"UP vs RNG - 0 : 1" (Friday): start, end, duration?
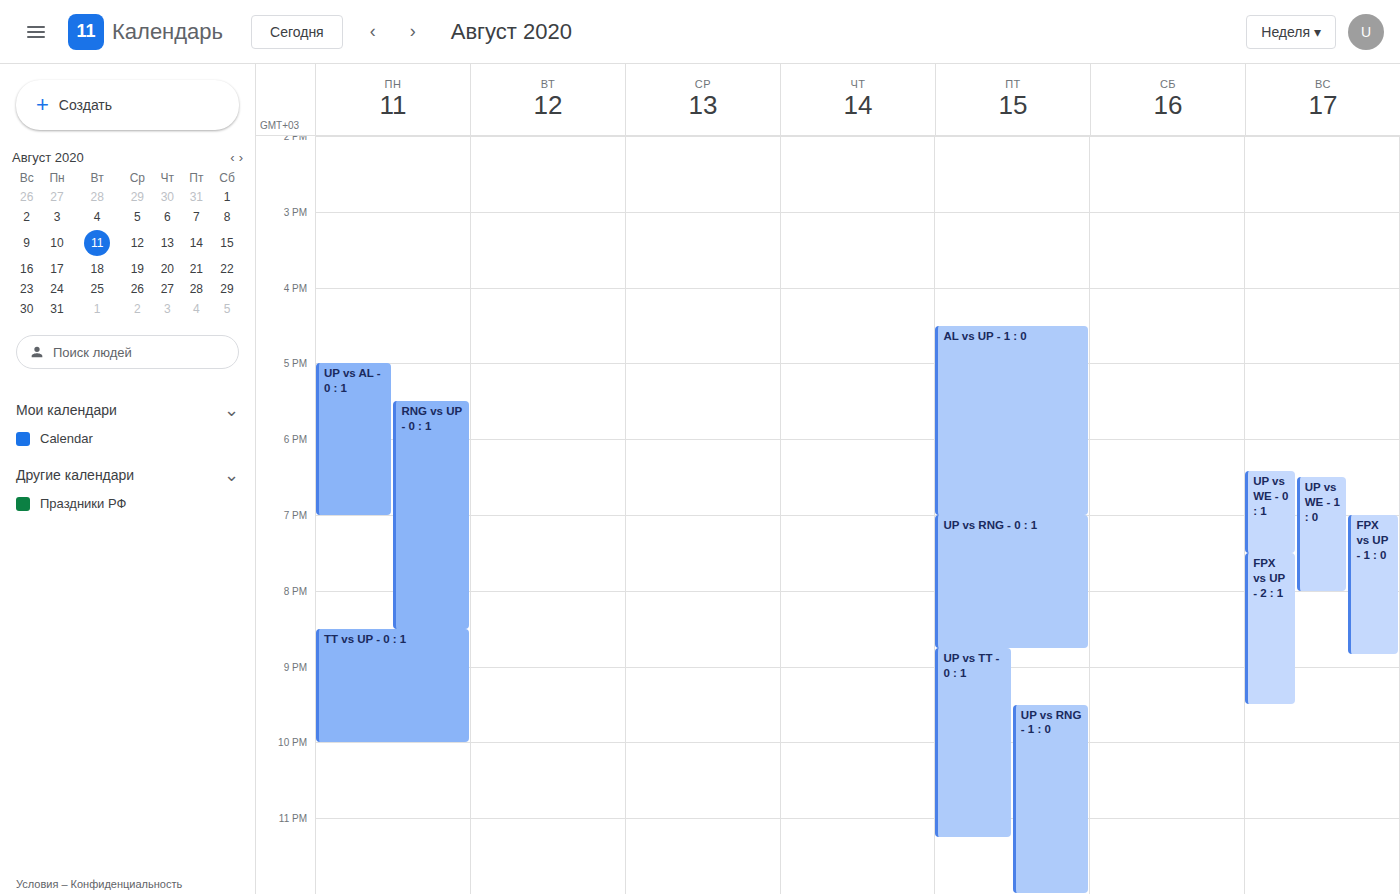
7:00 PM to 8:45 PM, 1 hour 45 minutes